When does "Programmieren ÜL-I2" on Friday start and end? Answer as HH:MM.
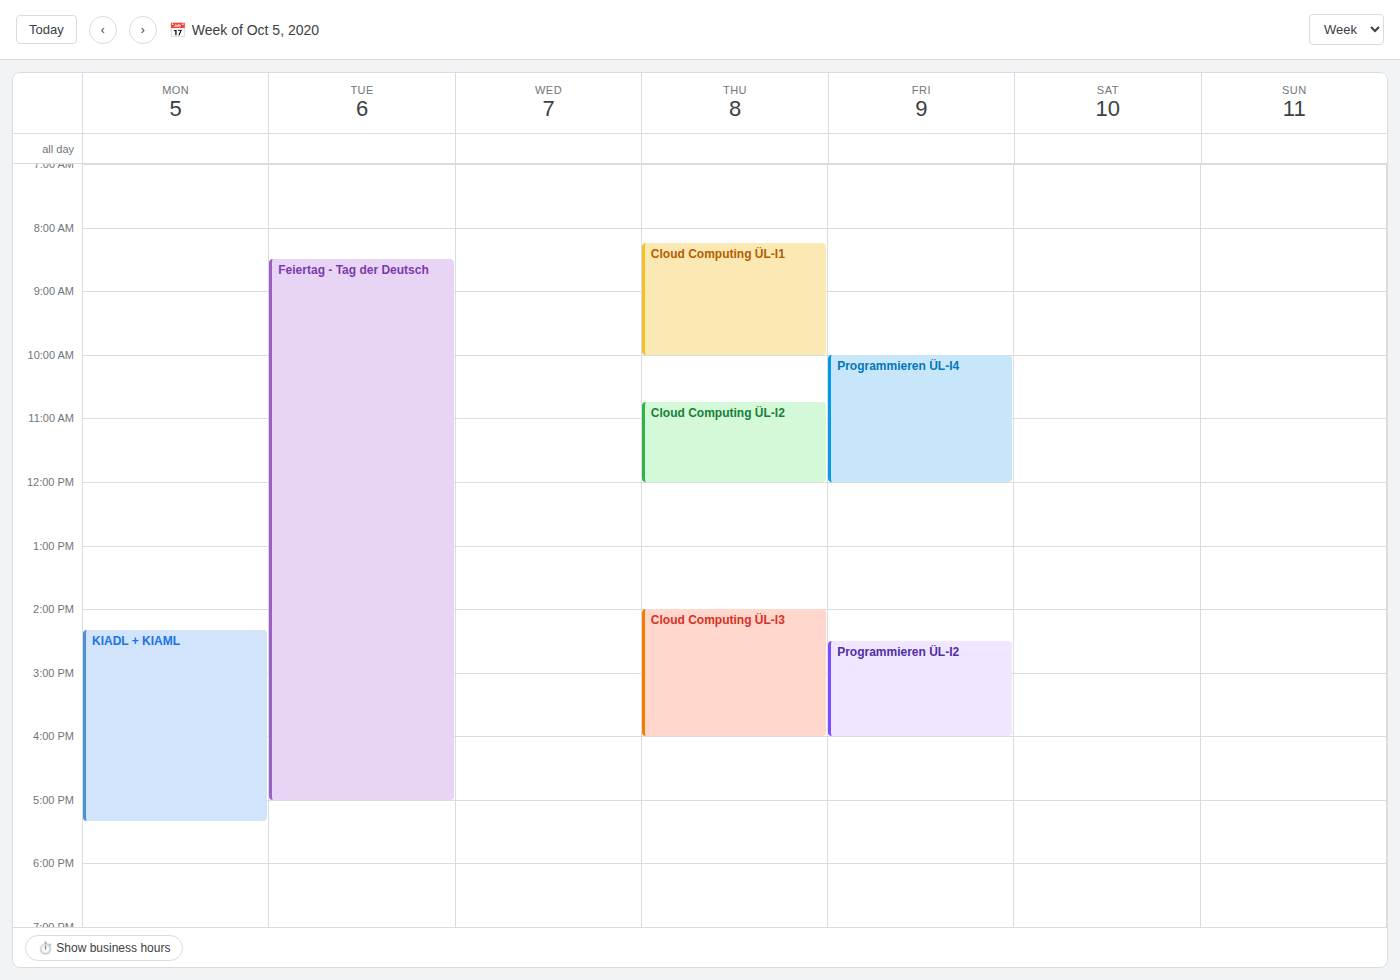
14:30 to 16:00